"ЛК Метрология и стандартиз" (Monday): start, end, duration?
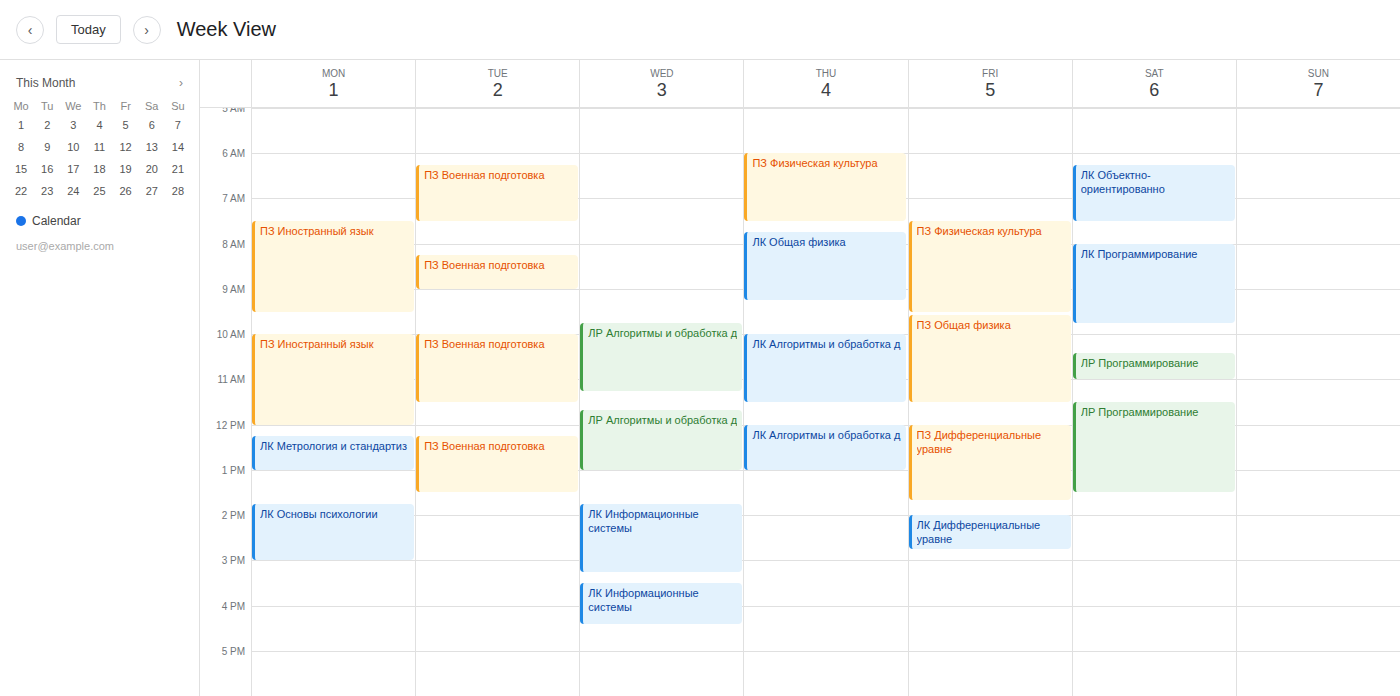
12:15 PM to 1:00 PM, 45 minutes